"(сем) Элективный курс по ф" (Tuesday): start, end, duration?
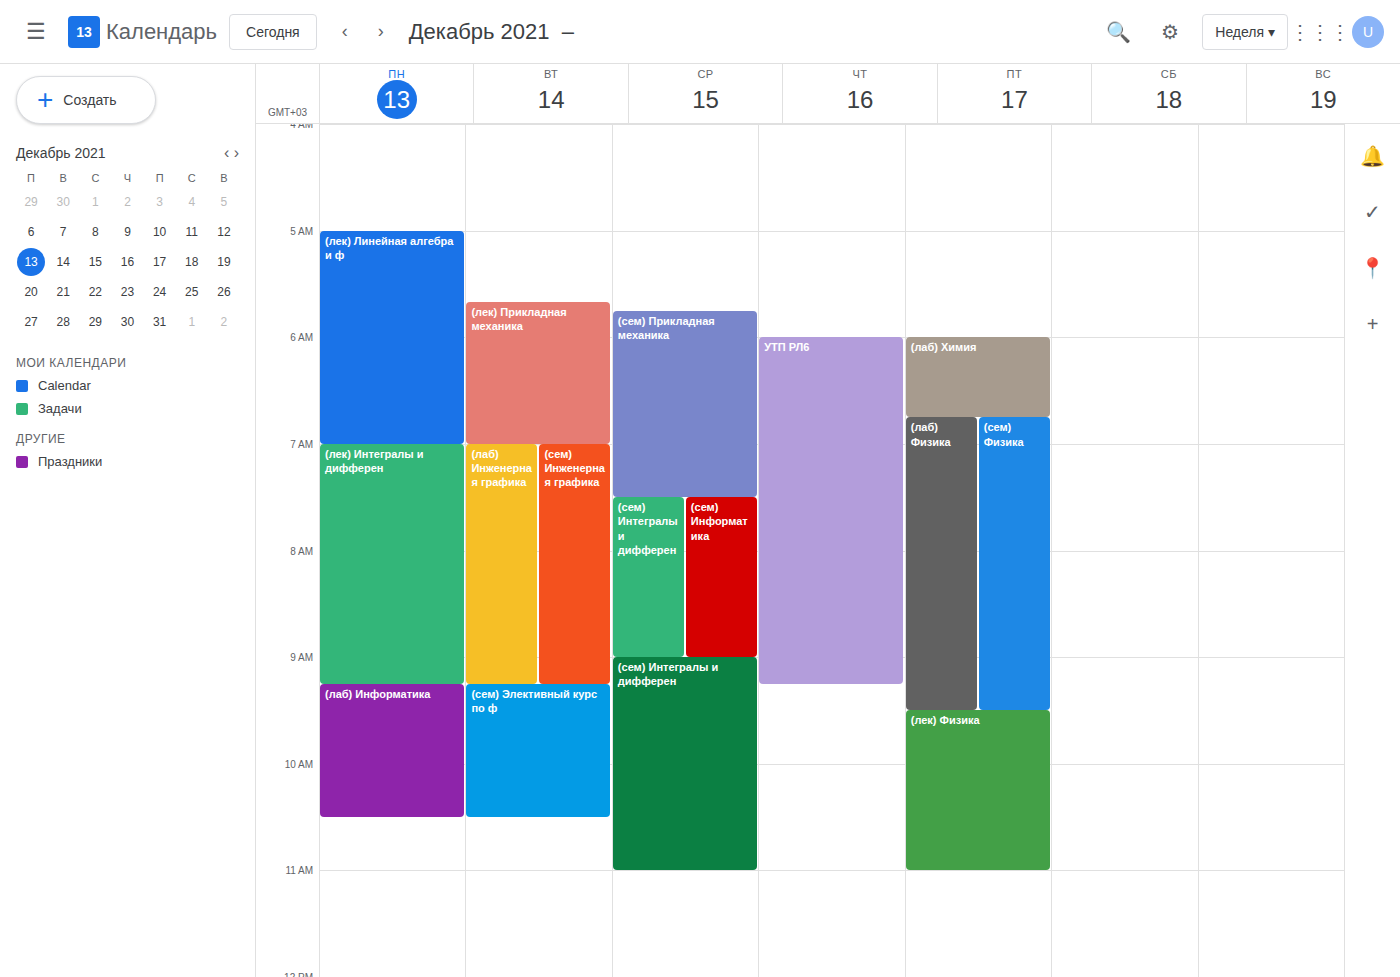
9:15 AM to 10:30 AM, 1 hour 15 minutes